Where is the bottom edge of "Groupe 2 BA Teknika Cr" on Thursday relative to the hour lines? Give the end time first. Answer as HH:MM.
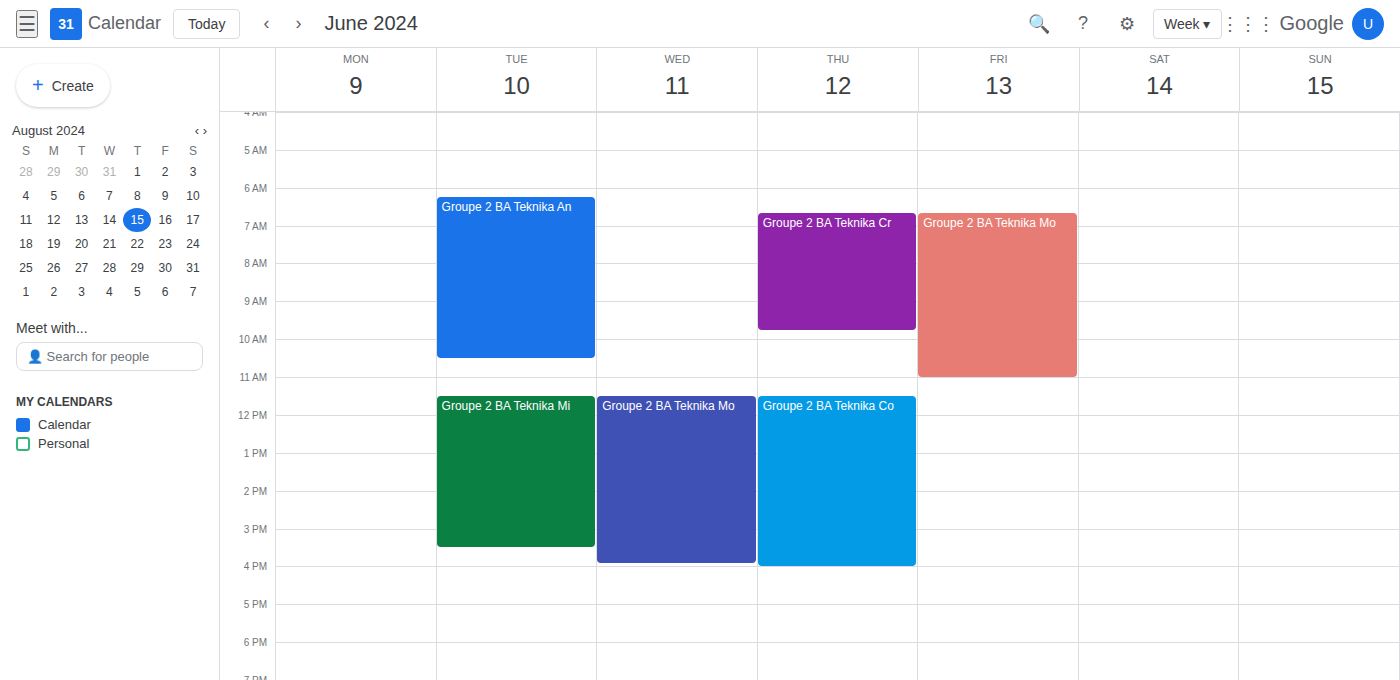
09:45 -- neither: three quarters of the way from the 09:00 line to the 10:00 line.